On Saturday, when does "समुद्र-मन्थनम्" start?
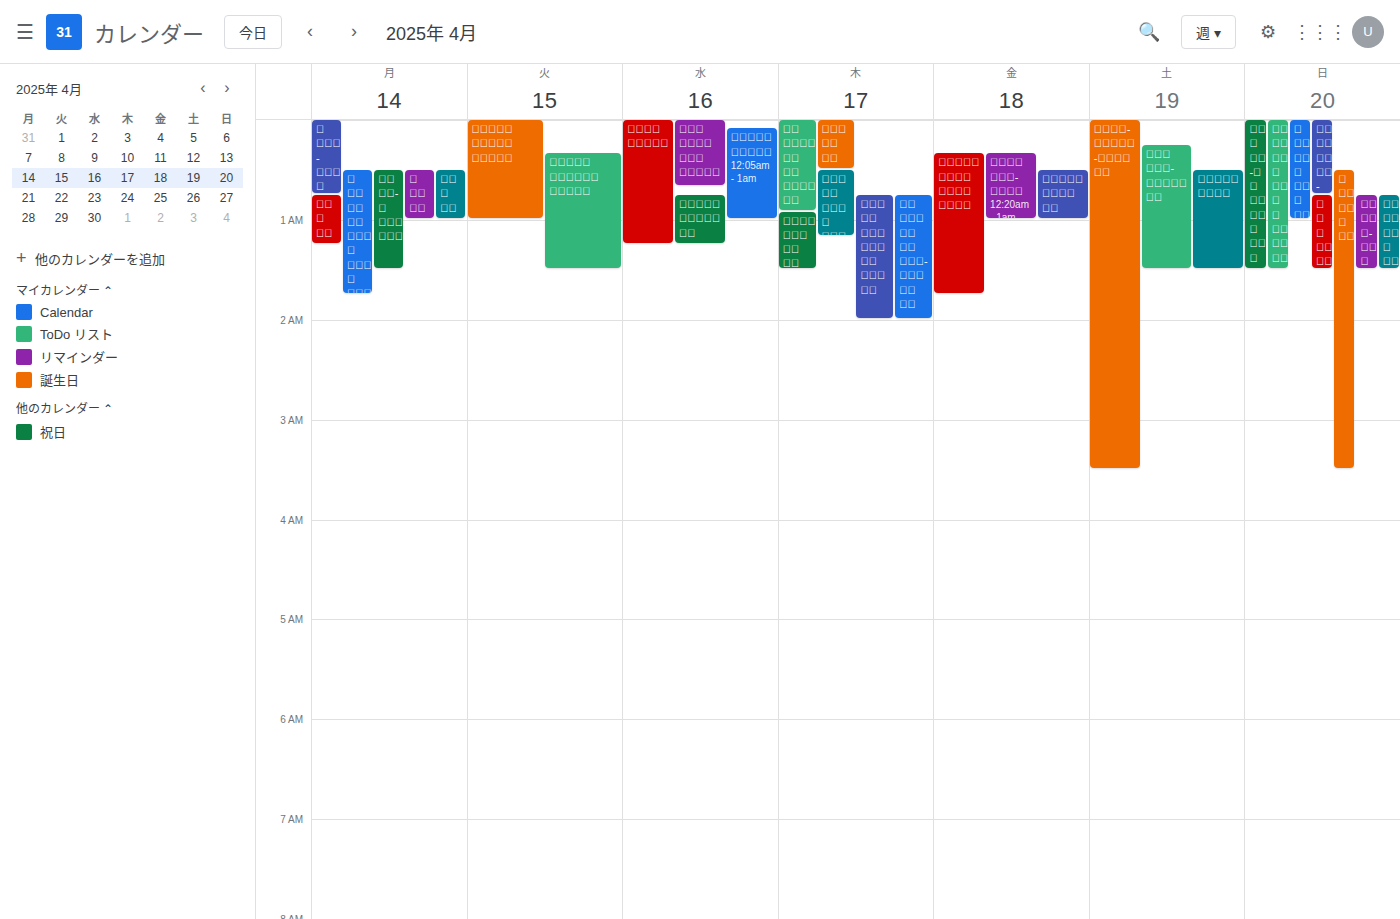
12:15 AM